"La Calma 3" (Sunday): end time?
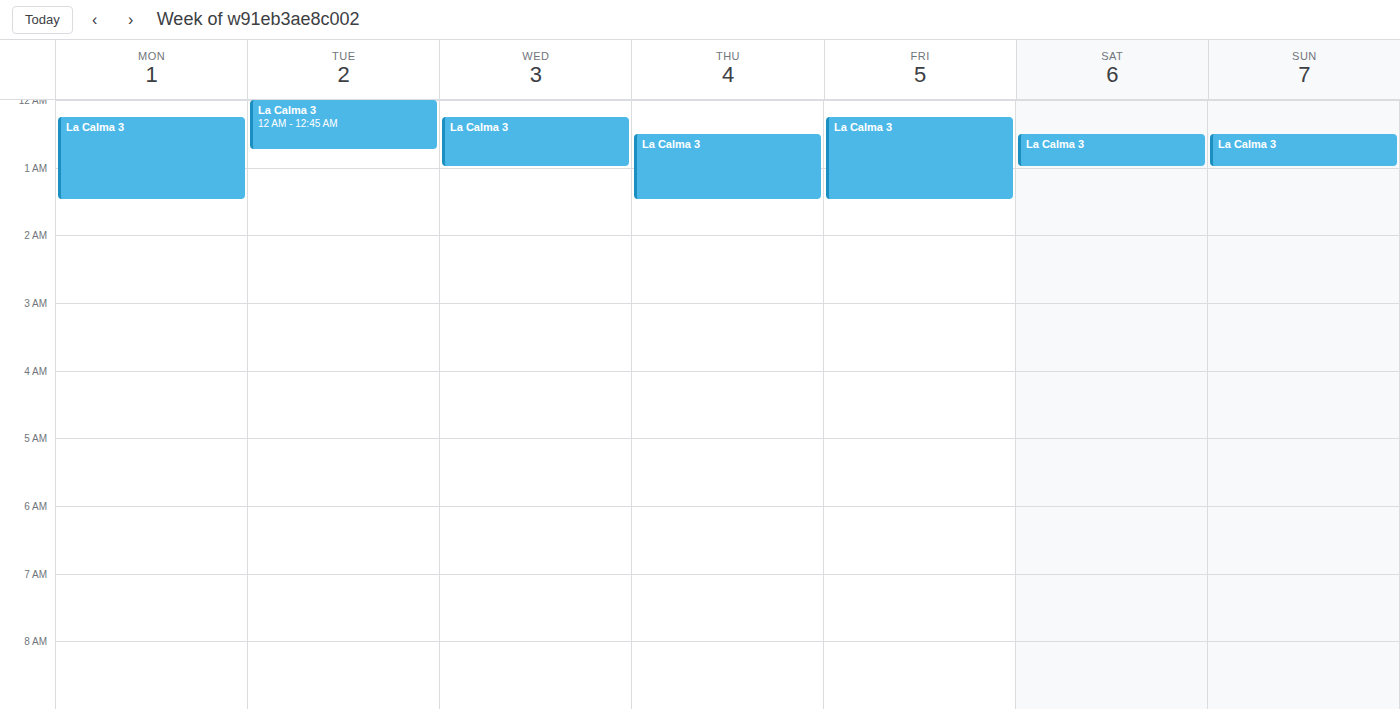
1:00 AM